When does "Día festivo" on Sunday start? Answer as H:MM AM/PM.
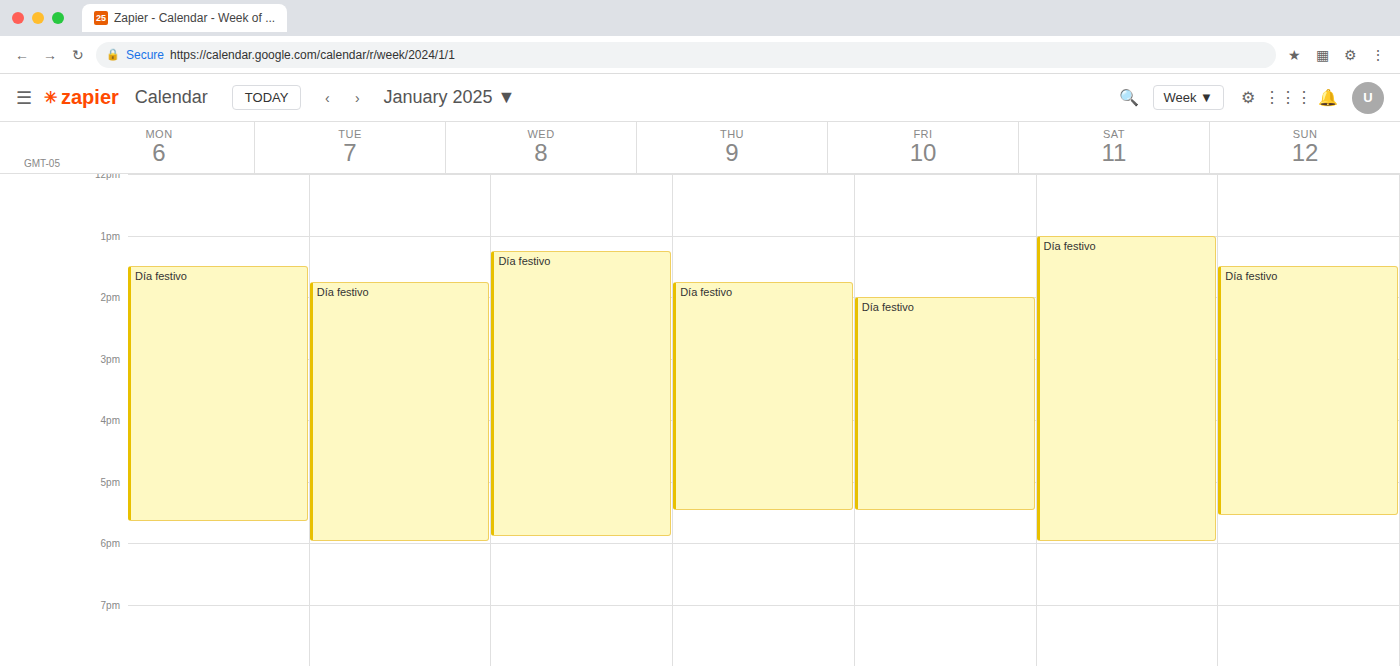
1:30 PM